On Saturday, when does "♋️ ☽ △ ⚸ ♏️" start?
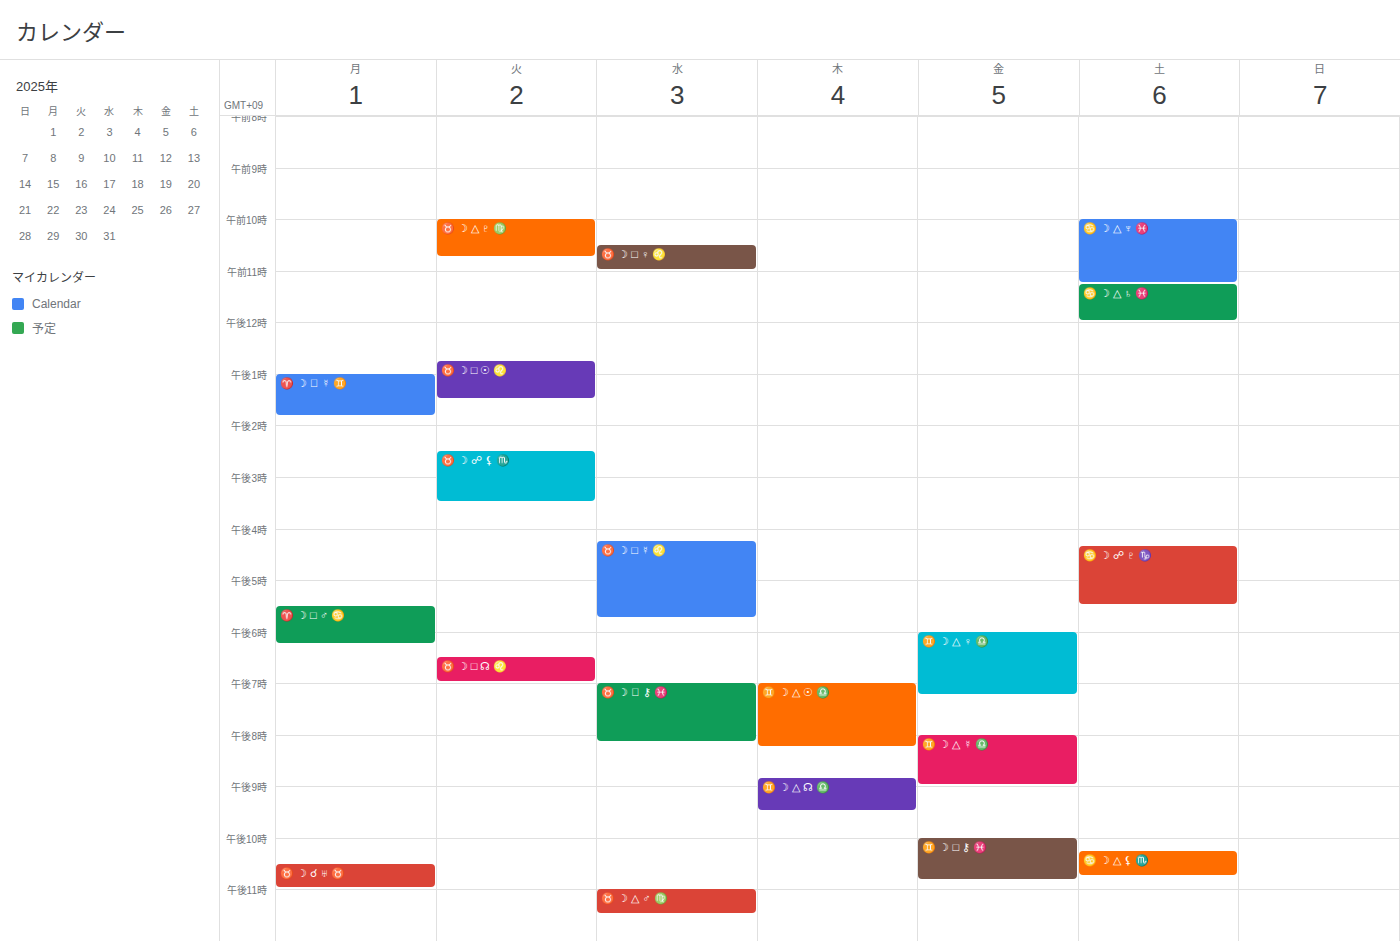
22:15